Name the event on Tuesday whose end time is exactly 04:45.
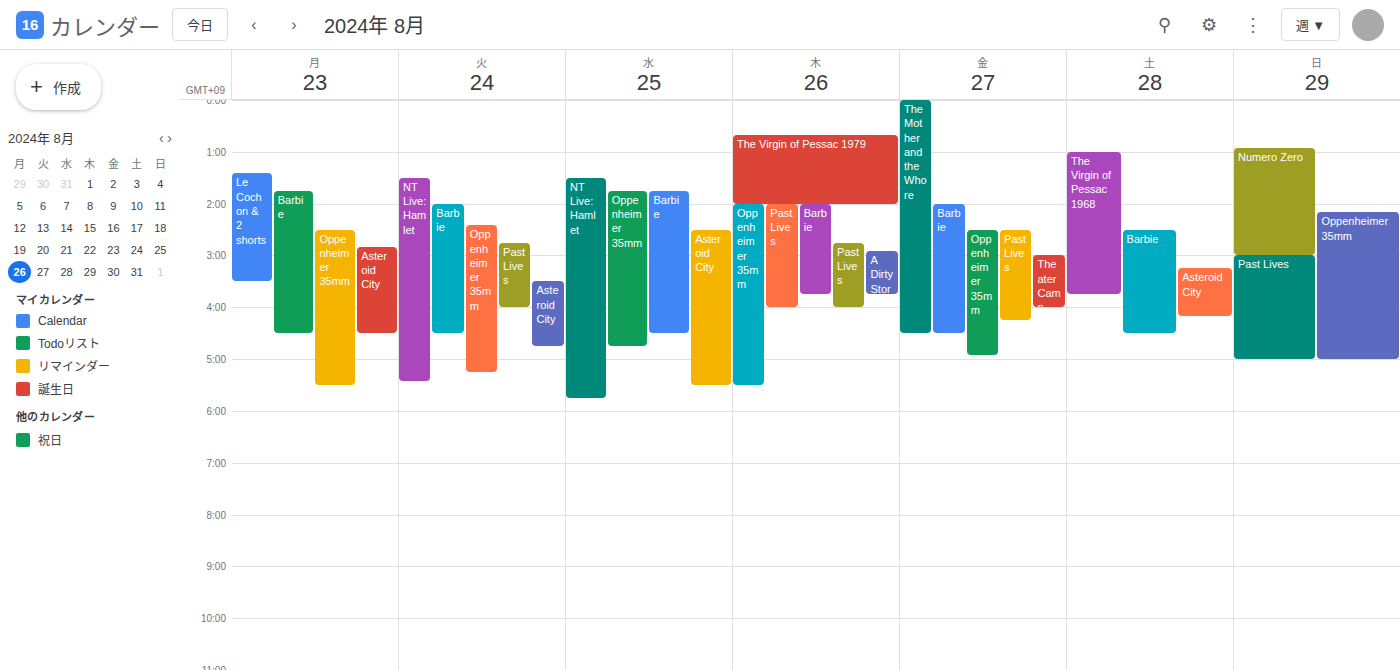
"Asteroid City"